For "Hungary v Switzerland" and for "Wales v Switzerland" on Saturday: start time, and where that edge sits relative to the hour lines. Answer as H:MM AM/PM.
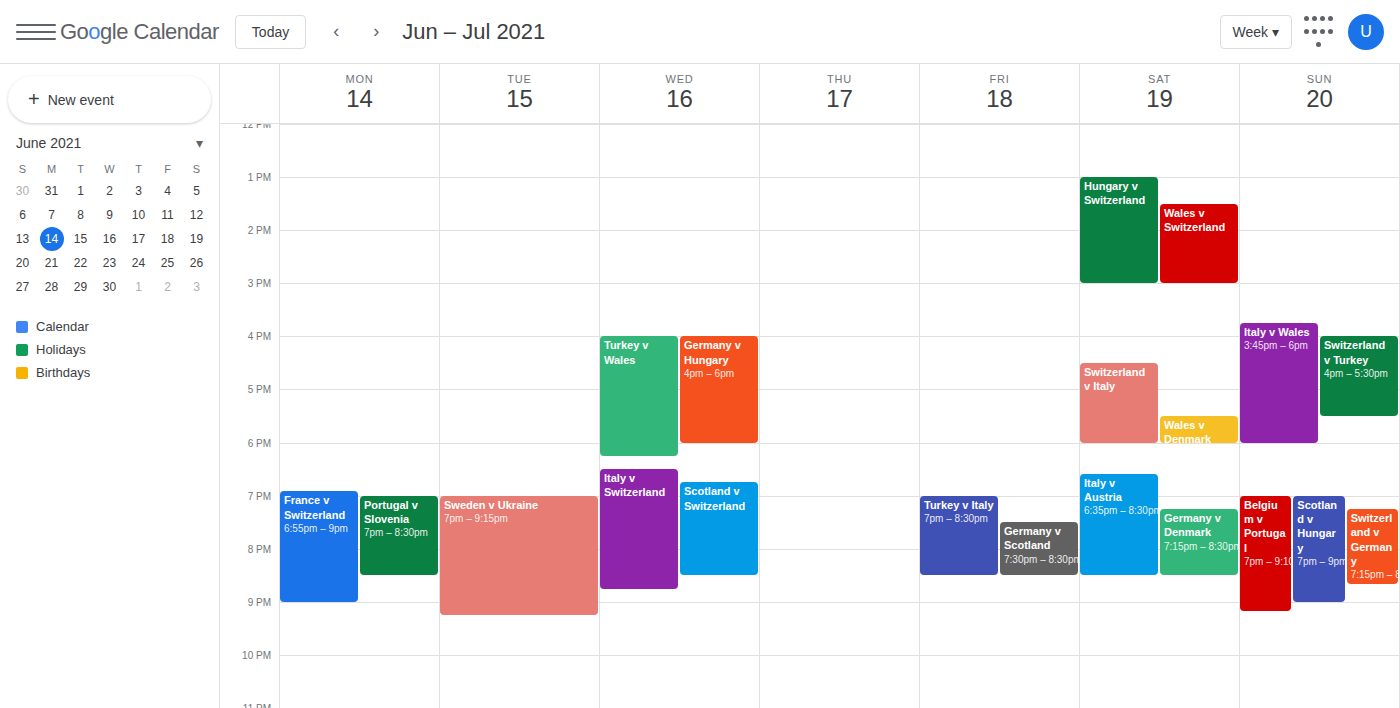
"Hungary v Switzerland": 1:00 PM, exactly on the 1 PM line. "Wales v Switzerland": 1:30 PM, halfway between the 1 PM and 2 PM lines.